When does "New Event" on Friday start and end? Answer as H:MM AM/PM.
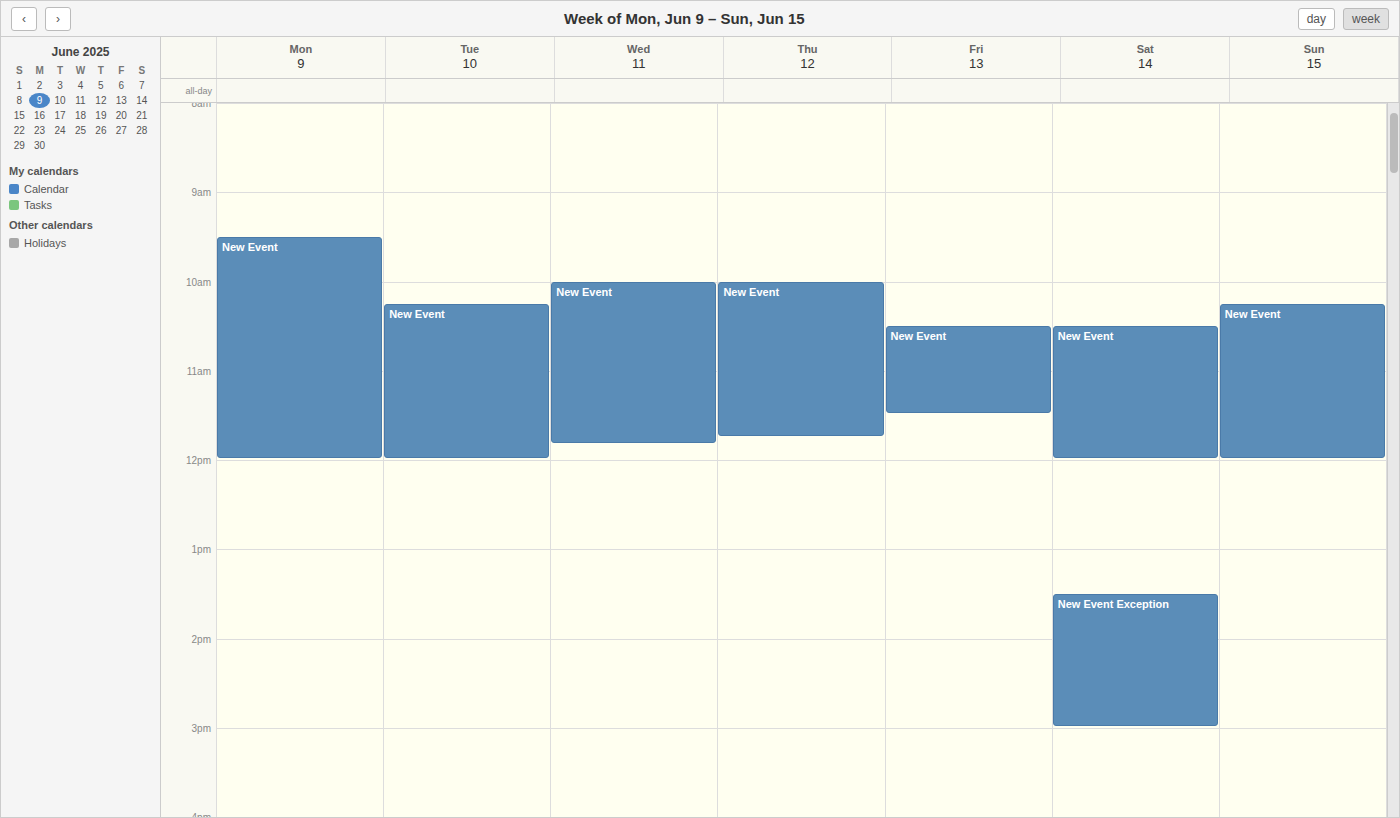
10:30 AM to 11:30 AM